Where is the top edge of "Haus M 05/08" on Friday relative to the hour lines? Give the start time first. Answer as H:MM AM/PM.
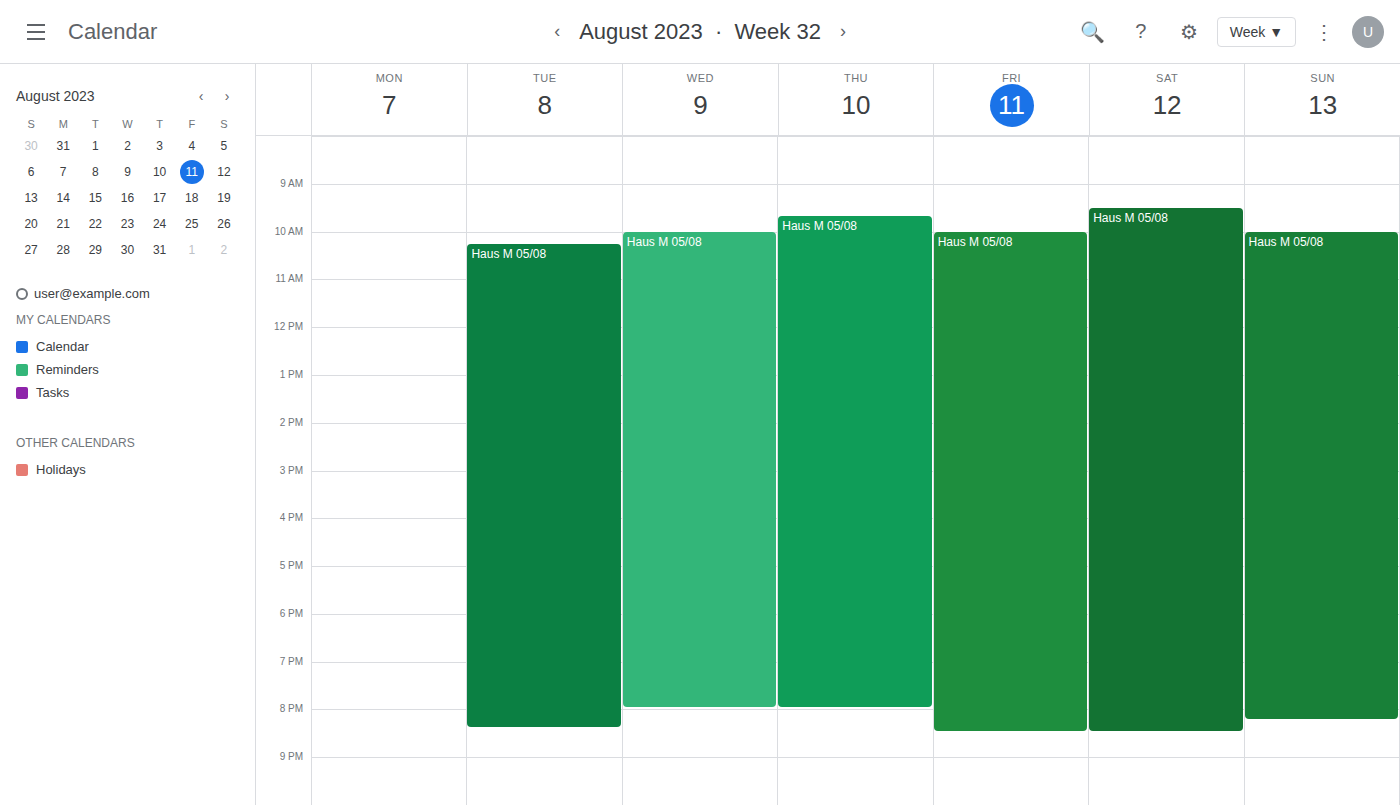
10:00 AM -- exactly on the 10 AM line.